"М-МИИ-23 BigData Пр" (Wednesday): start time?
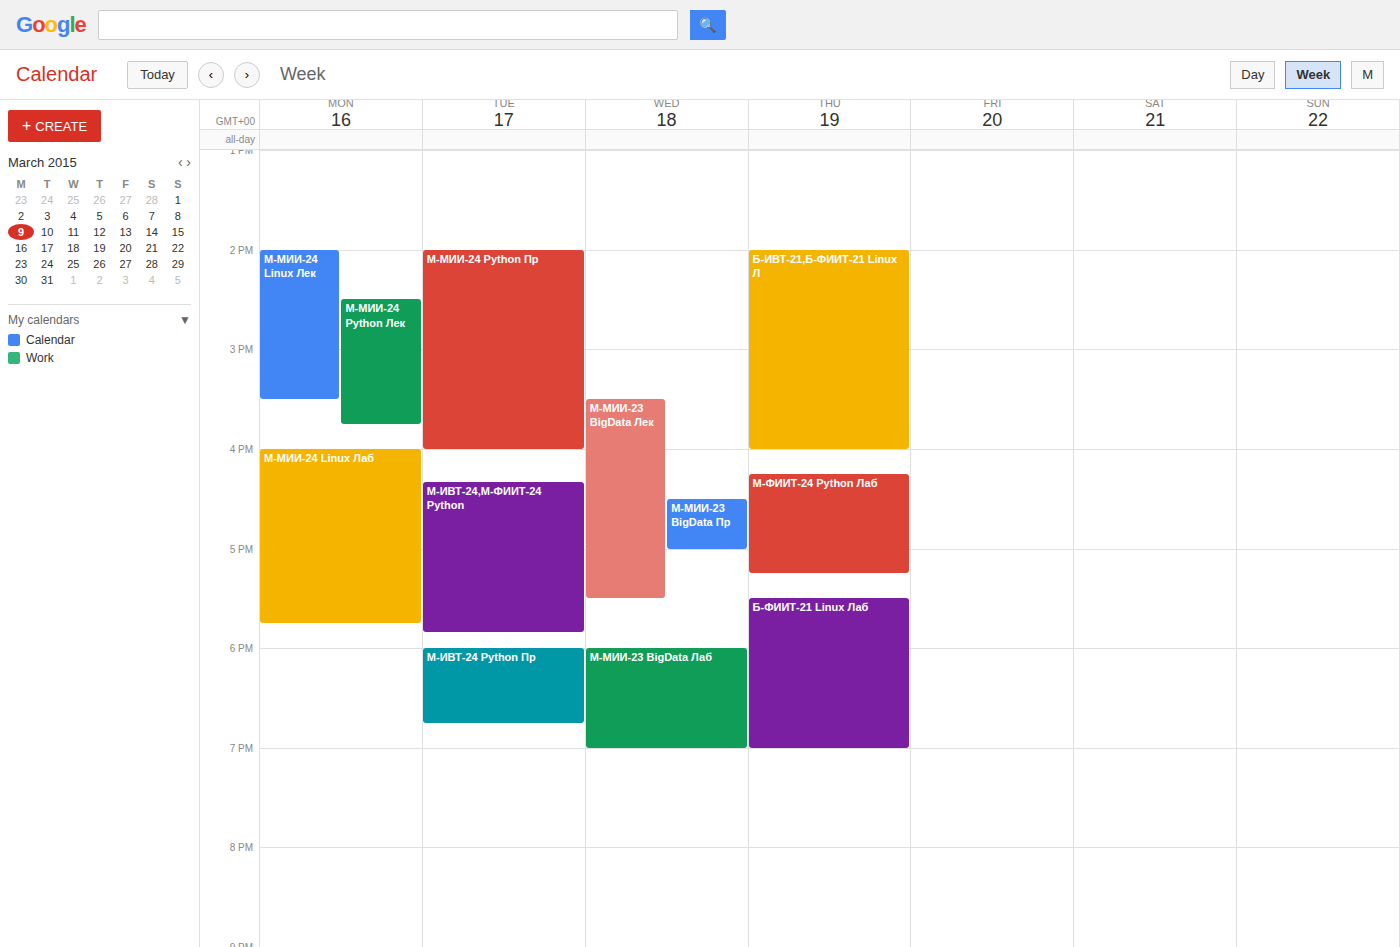
4:30 PM